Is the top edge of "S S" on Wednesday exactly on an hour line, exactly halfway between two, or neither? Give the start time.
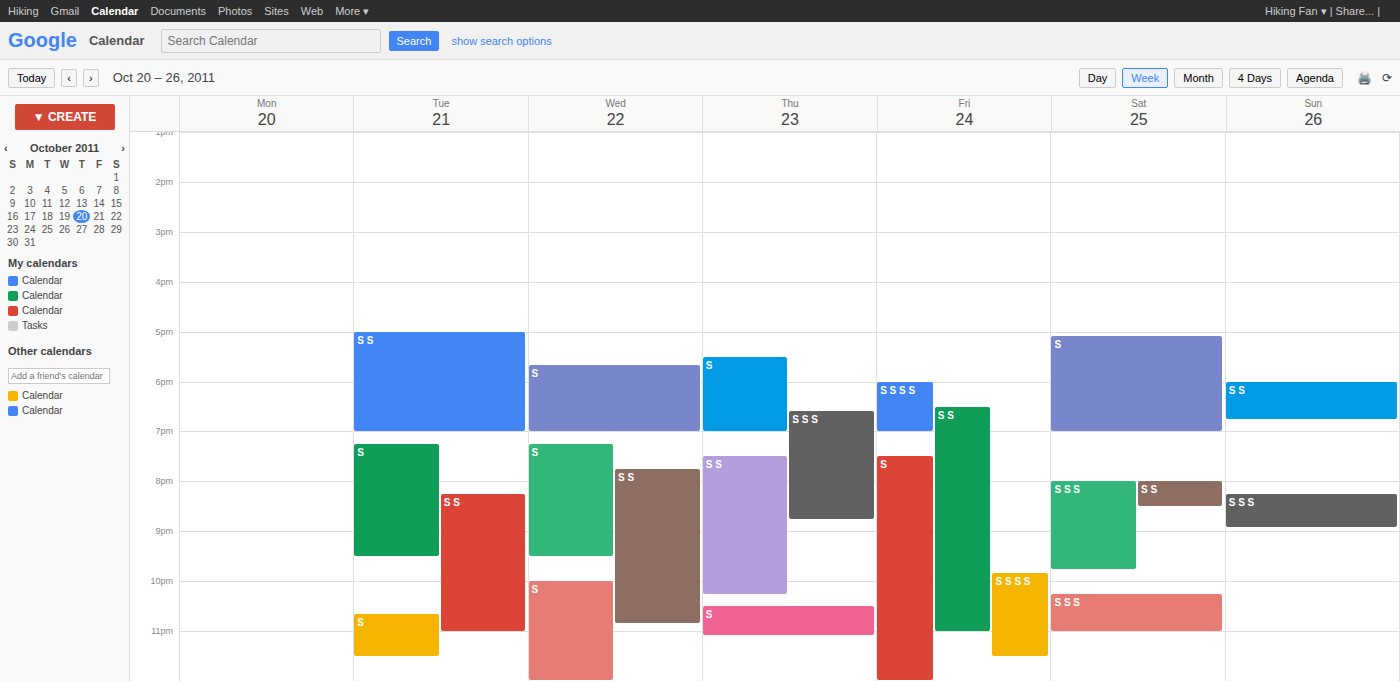
7:45 PM -- neither: three quarters of the way from the 7 PM line to the 8 PM line.